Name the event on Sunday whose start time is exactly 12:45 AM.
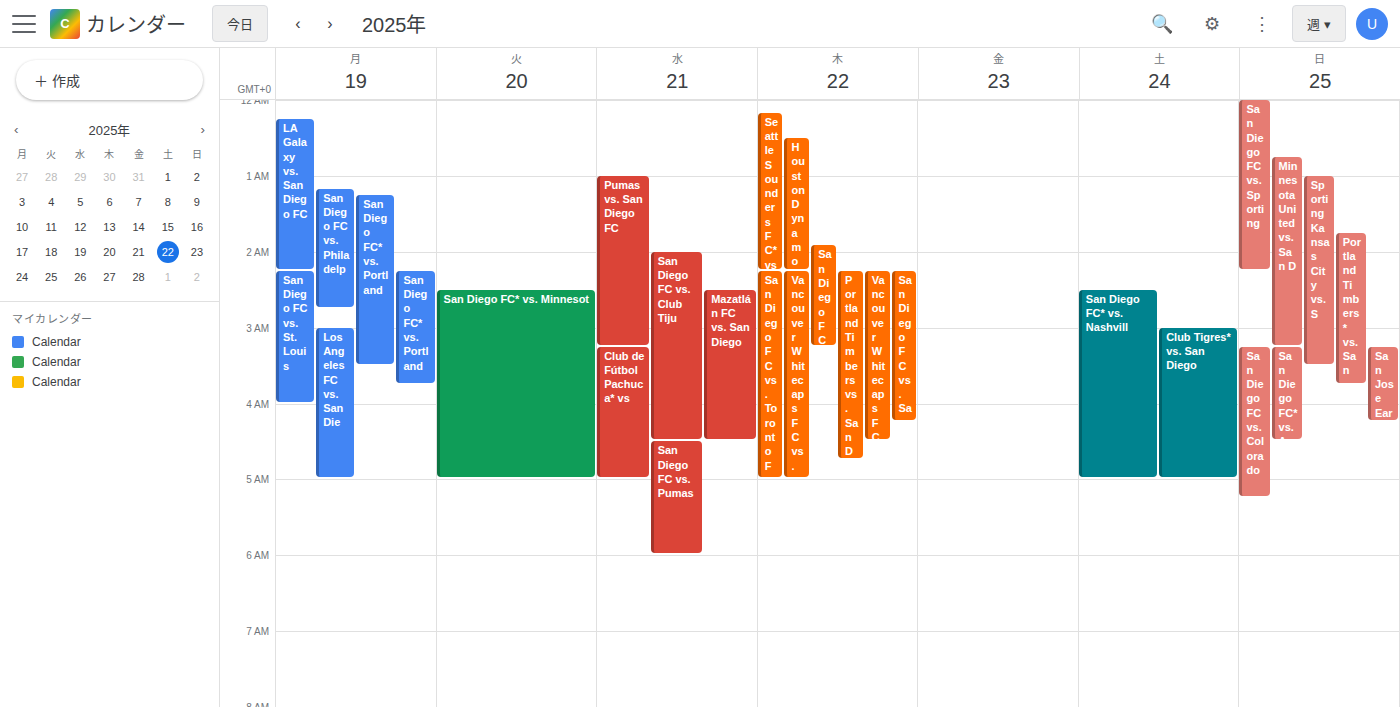
"Minnesota United vs. San D"